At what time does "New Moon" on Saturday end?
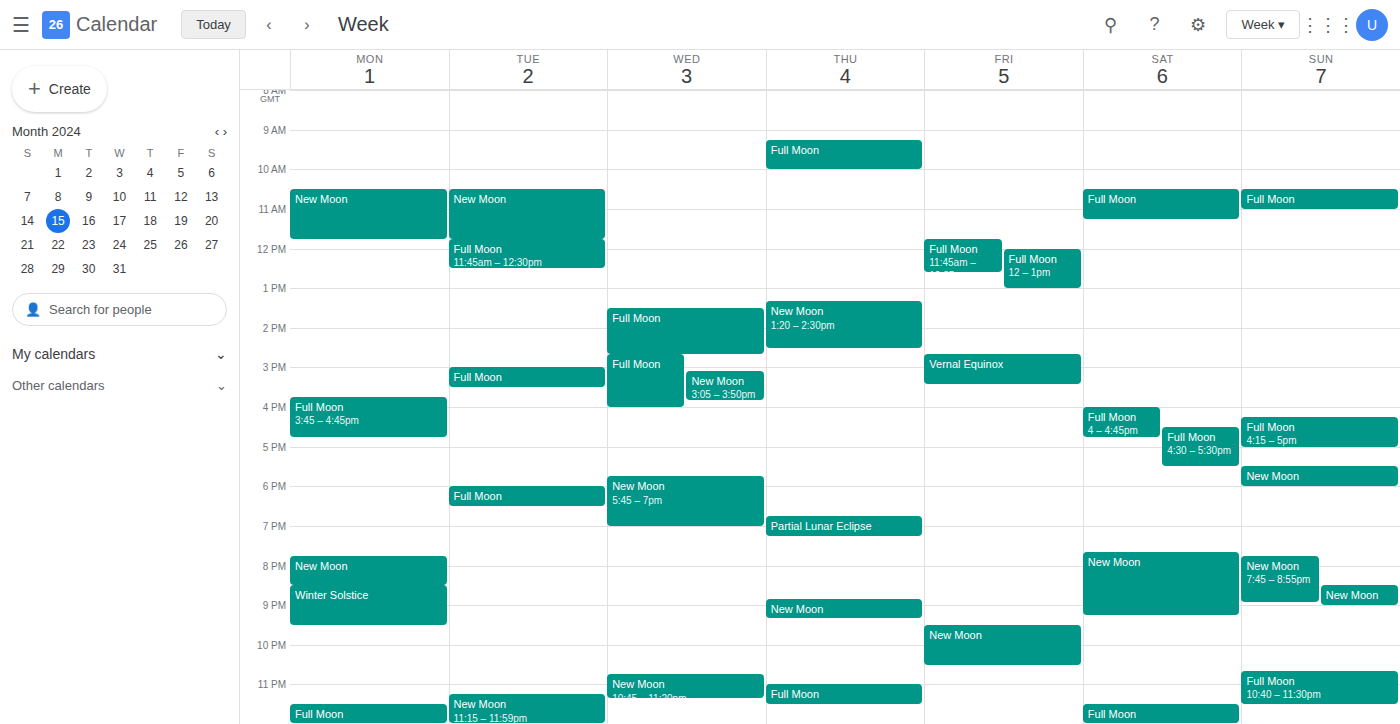
9:15 PM